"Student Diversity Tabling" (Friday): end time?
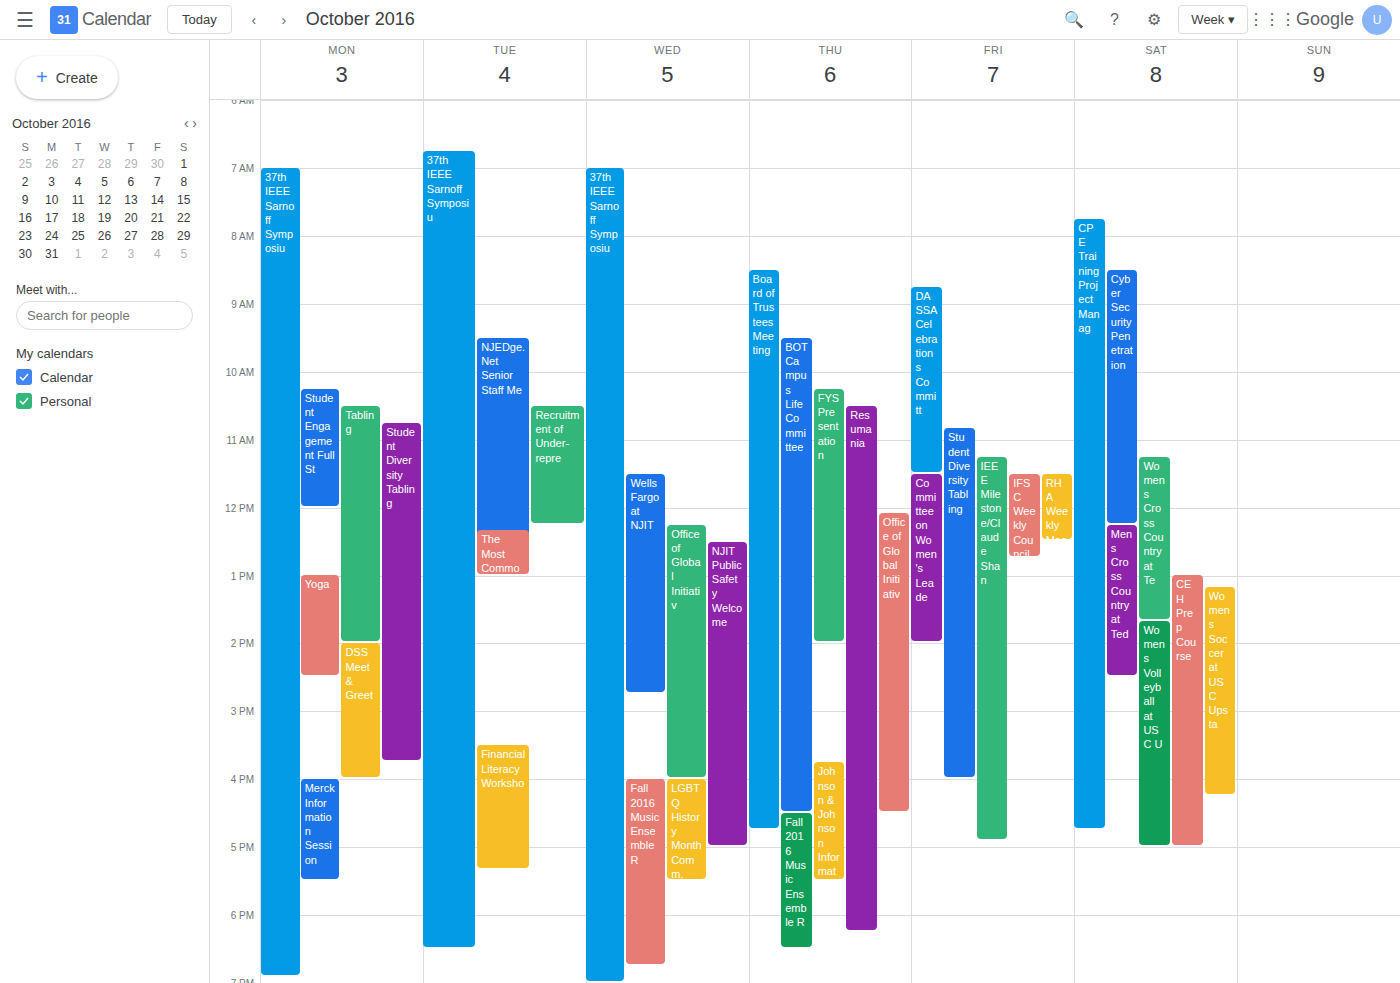
16:00